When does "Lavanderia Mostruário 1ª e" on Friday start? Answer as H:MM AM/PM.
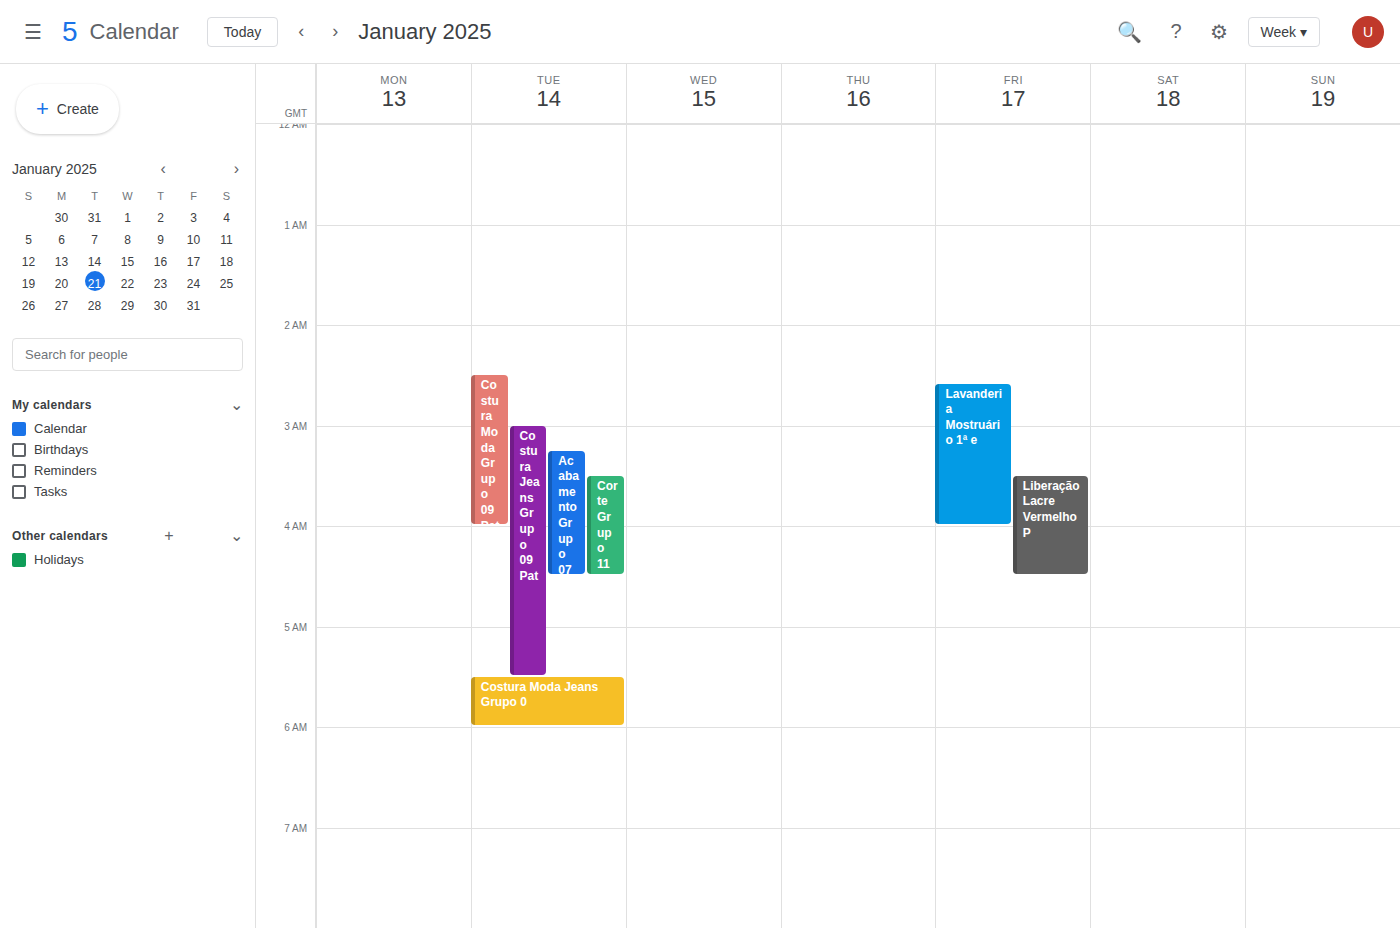
2:35 AM